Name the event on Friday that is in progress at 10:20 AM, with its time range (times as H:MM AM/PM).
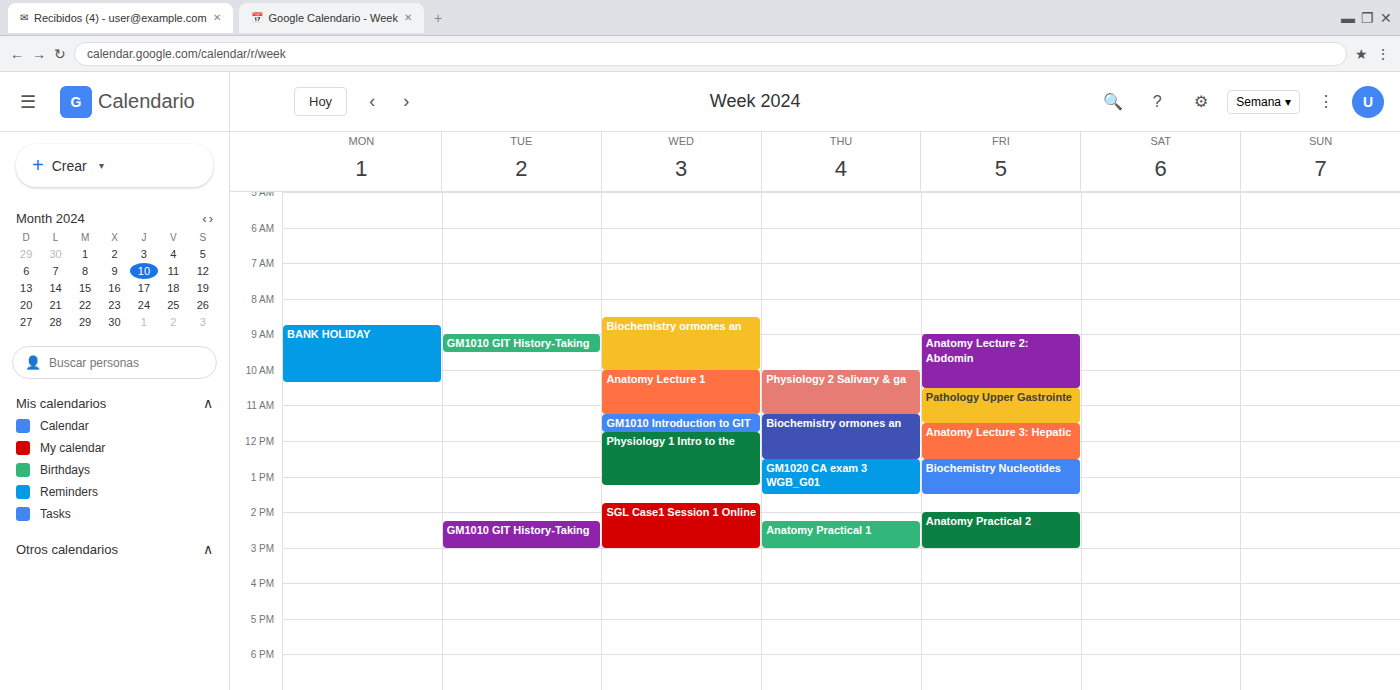
"Anatomy Lecture 2: Abdomin", 9:00 AM to 10:30 AM